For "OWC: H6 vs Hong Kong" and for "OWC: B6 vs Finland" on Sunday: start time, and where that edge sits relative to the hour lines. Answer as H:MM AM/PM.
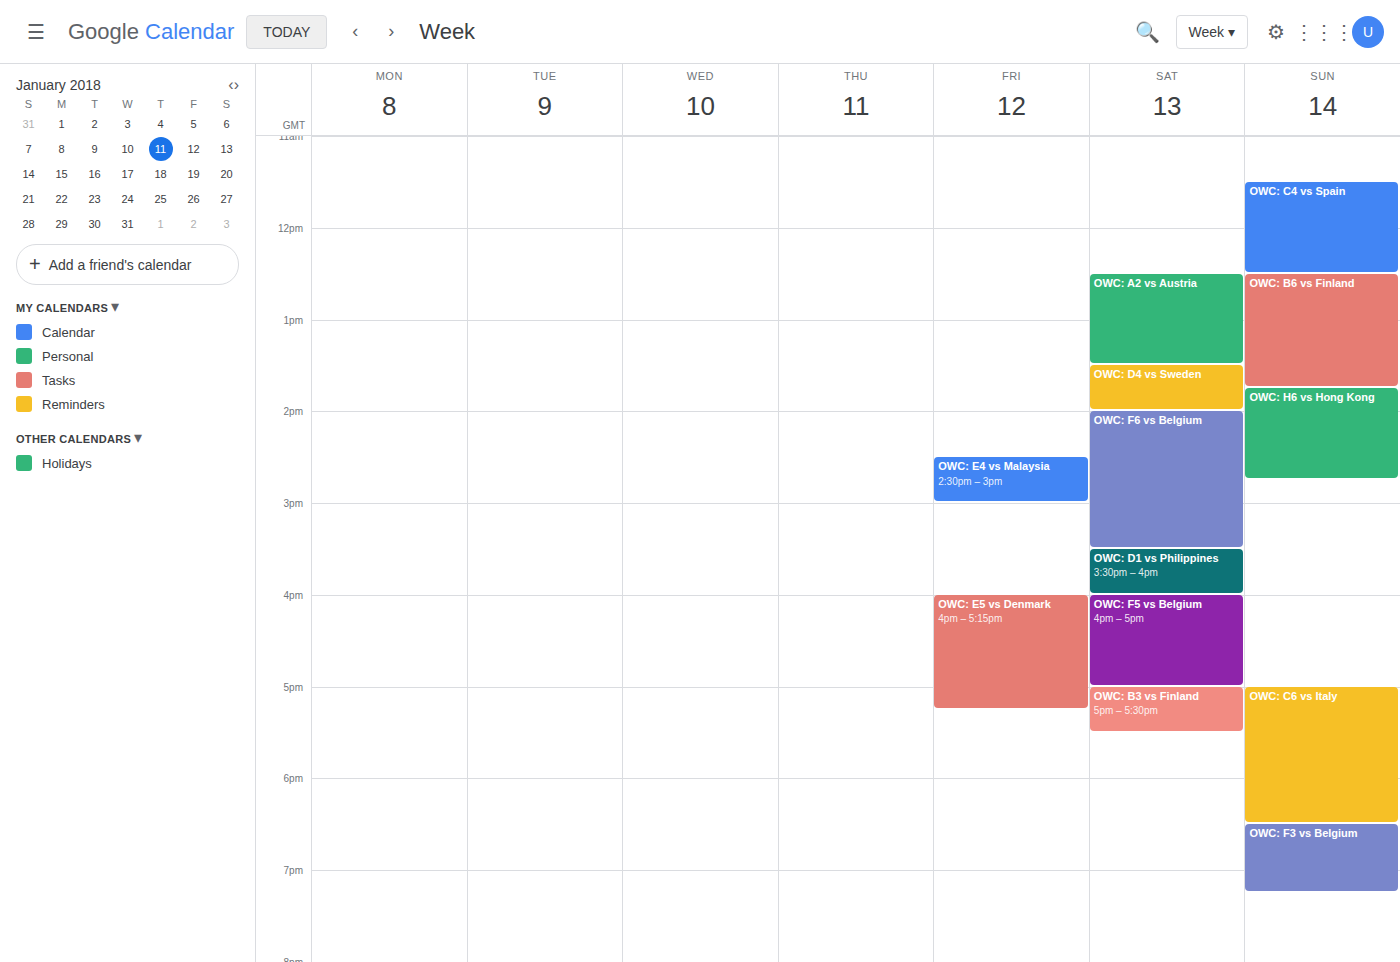
"OWC: H6 vs Hong Kong": 1:45 PM, neither: three quarters of the way from the 1 PM line to the 2 PM line. "OWC: B6 vs Finland": 12:30 PM, halfway between the 12 PM and 1 PM lines.